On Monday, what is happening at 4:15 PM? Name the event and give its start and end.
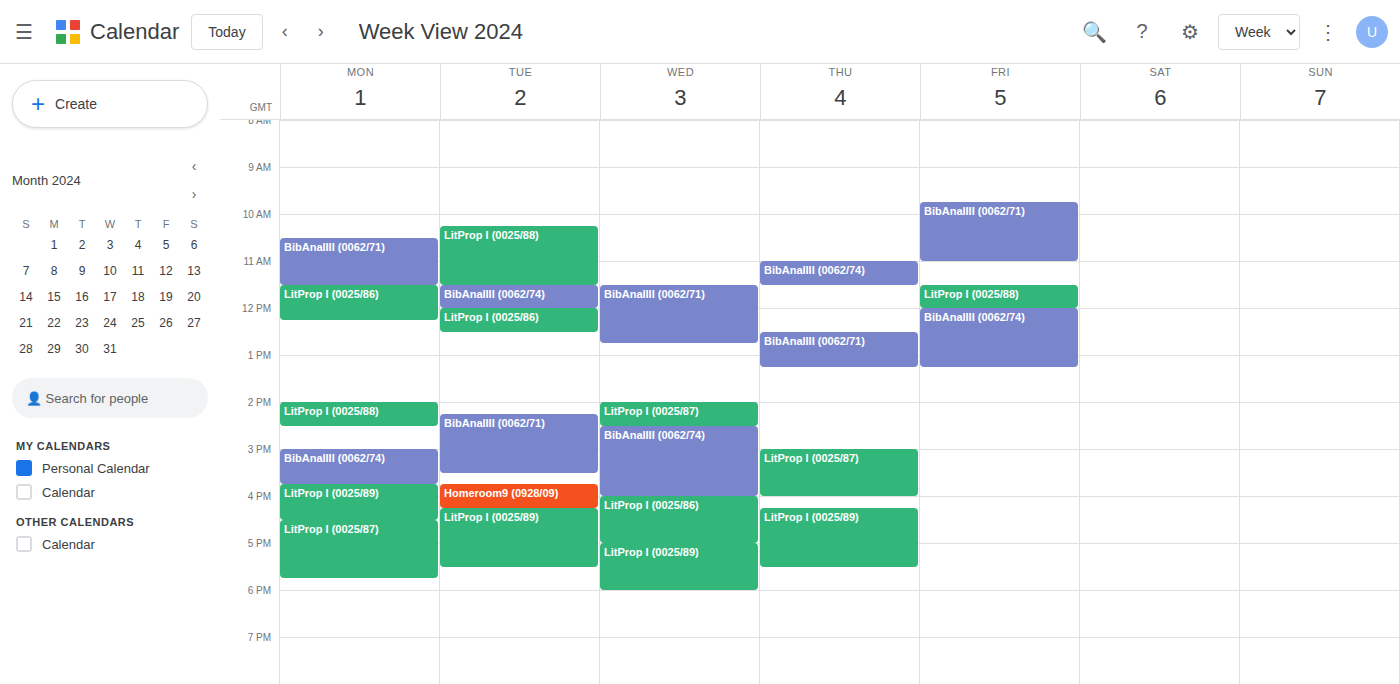
"LitProp I (0025/89)", 3:45 PM to 4:30 PM